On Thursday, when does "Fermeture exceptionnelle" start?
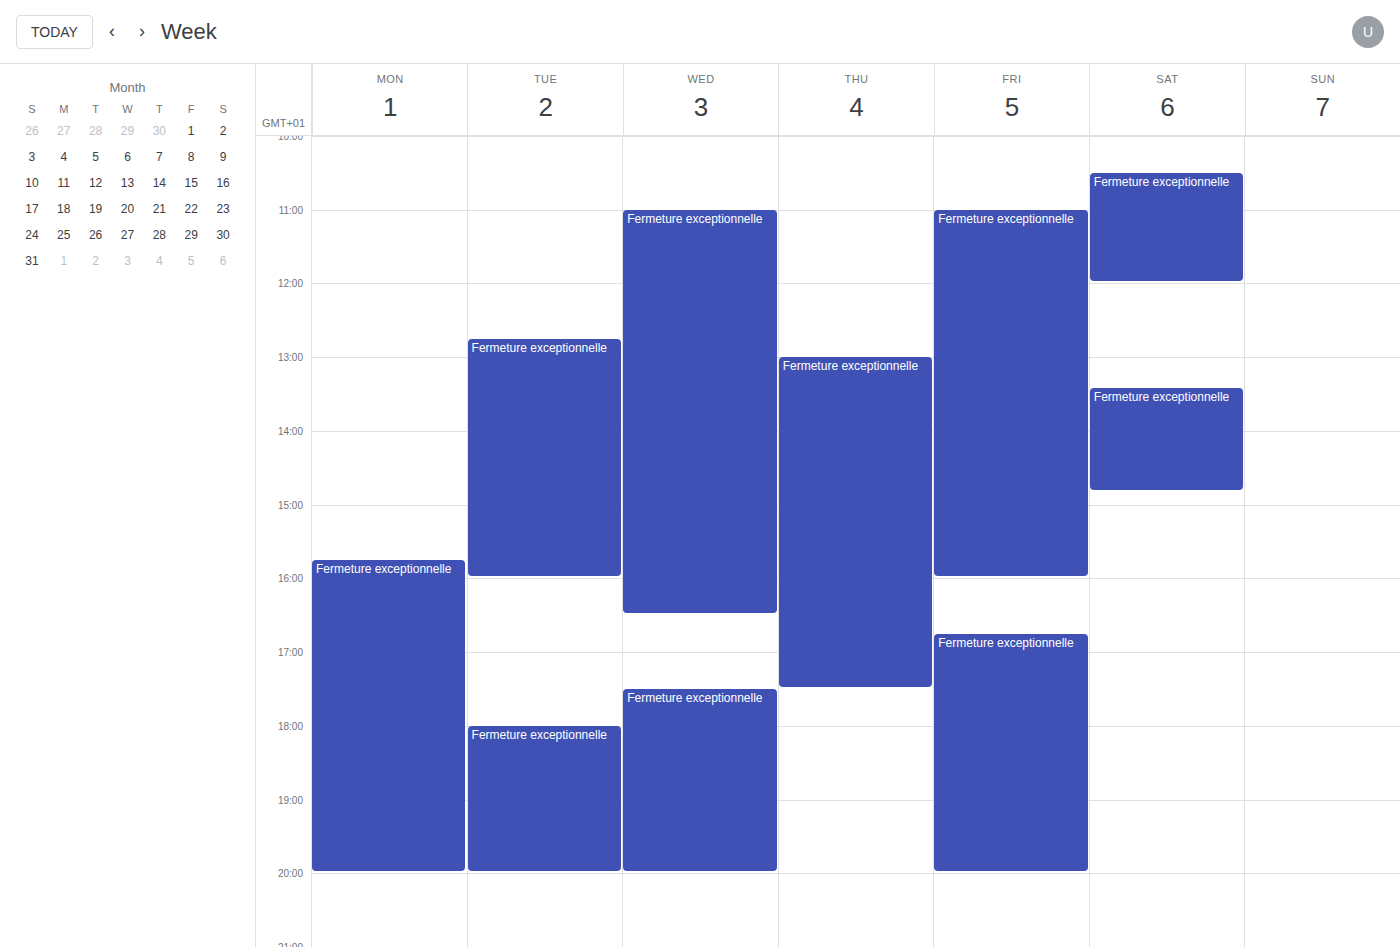
1:00 PM